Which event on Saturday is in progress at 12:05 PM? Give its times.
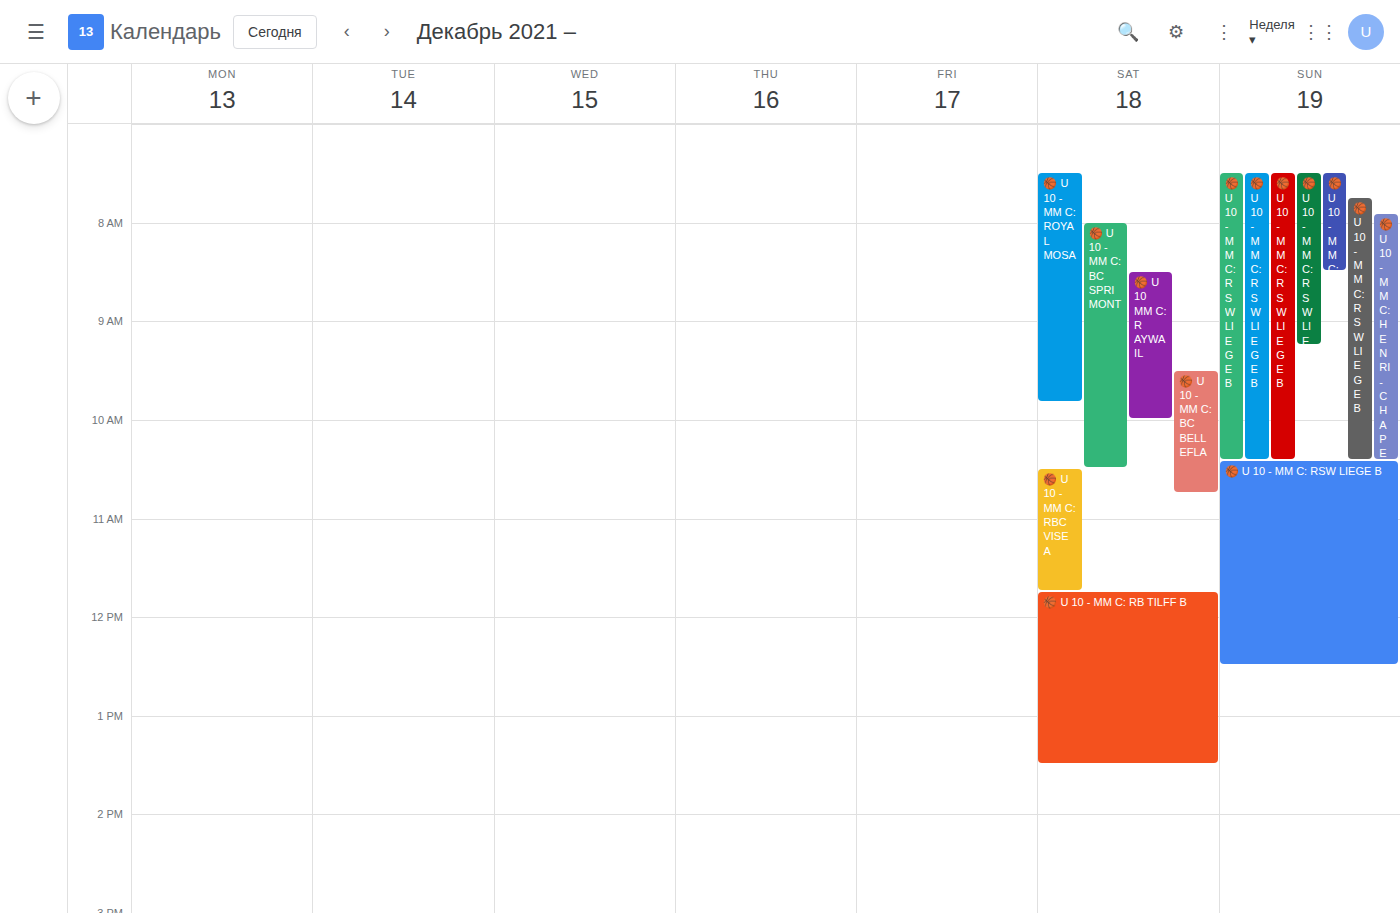
"🏀 U 10 - MM C: RB TILFF B", 11:45 AM to 1:30 PM